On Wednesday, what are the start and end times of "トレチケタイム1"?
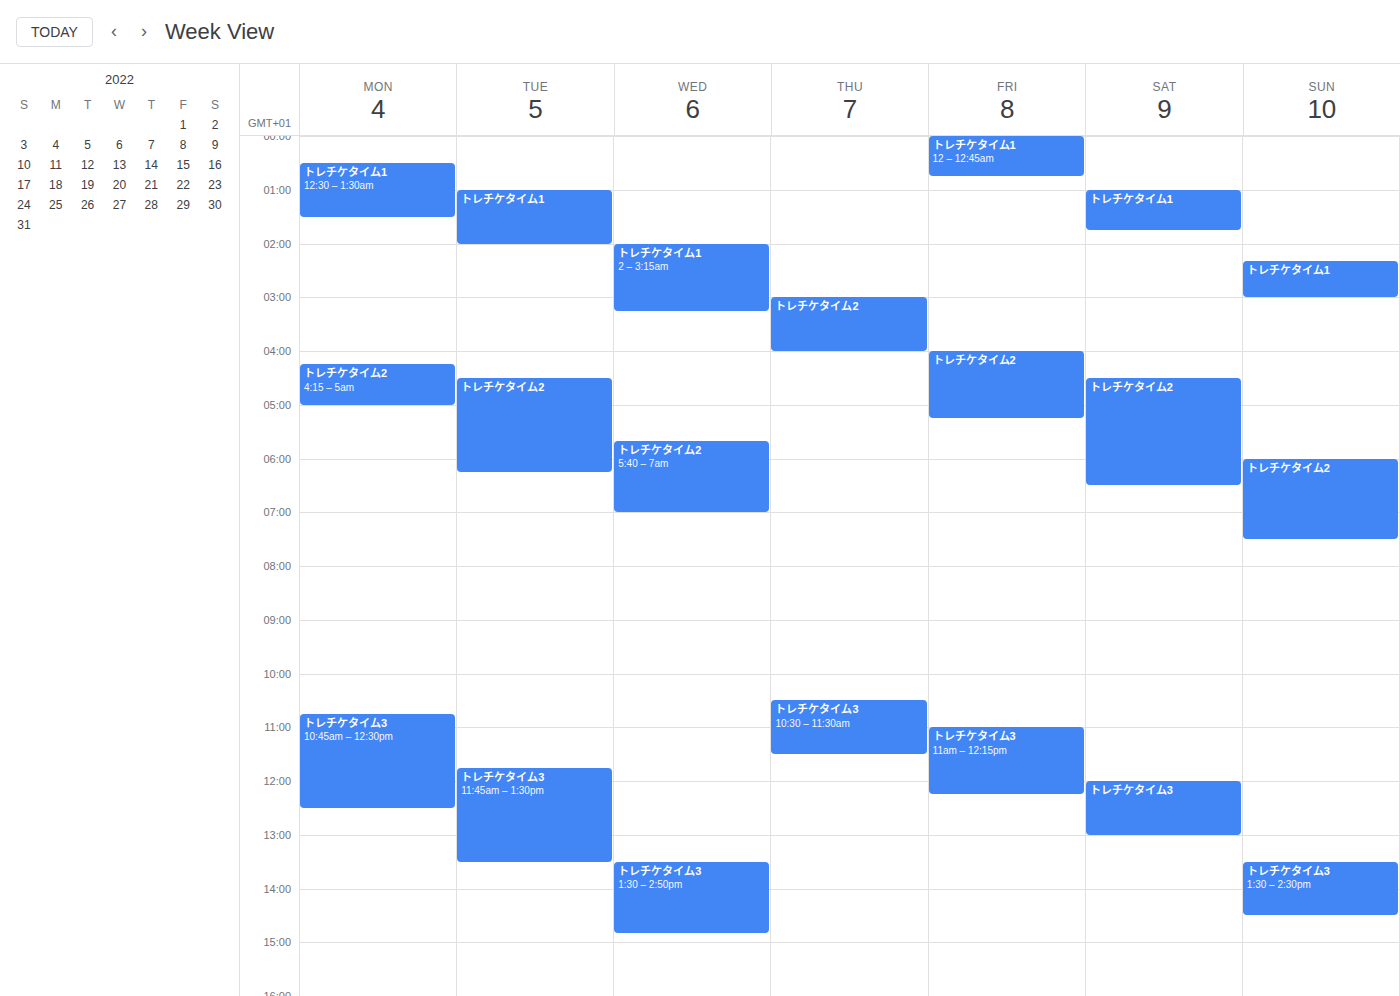
2:00 AM to 3:15 AM